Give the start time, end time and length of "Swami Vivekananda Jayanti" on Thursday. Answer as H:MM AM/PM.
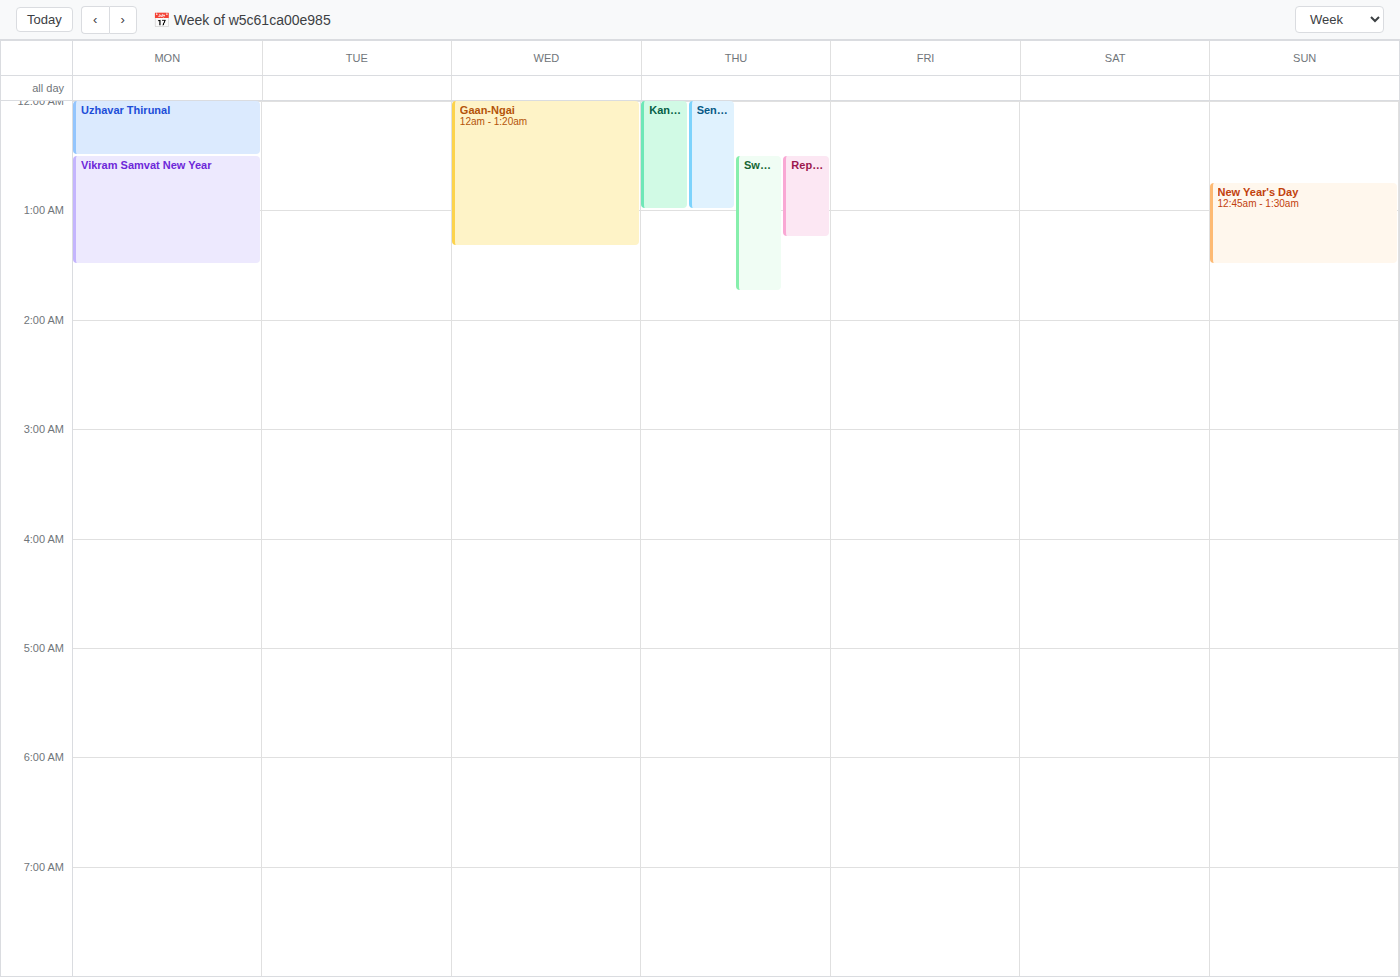
12:30 AM to 1:45 AM, 1 hour 15 minutes